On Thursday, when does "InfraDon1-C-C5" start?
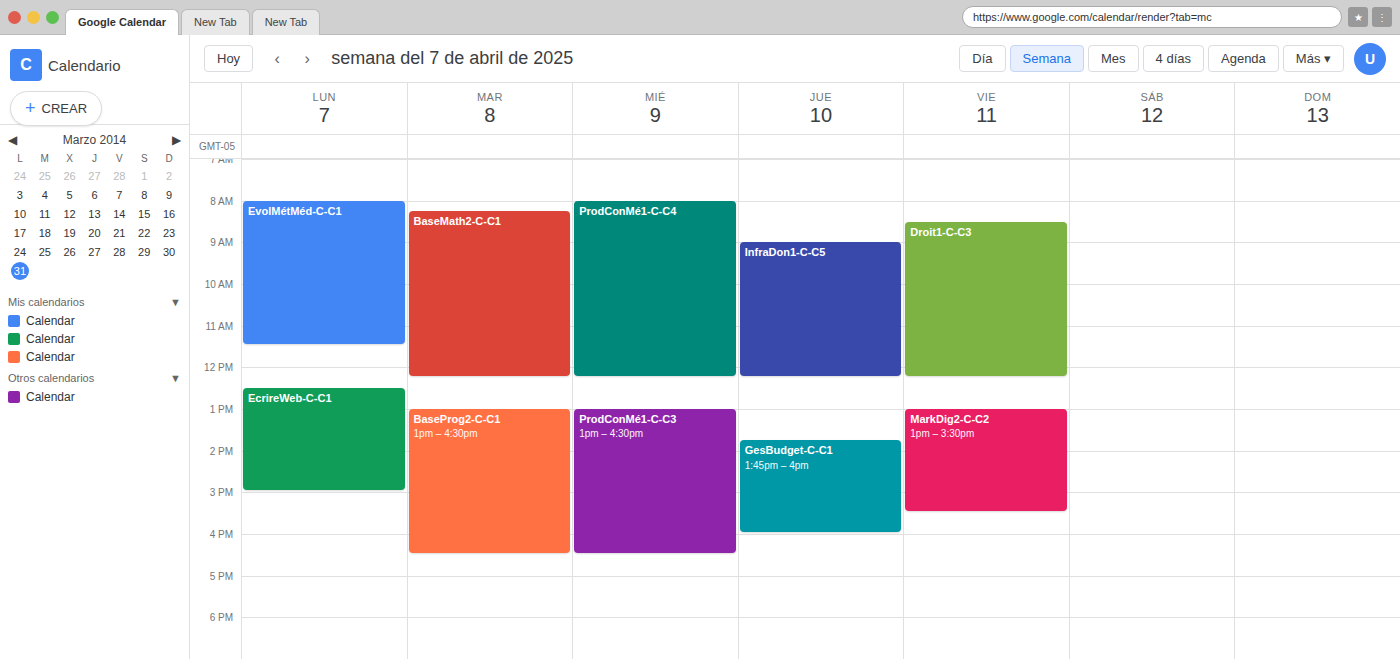
09:00